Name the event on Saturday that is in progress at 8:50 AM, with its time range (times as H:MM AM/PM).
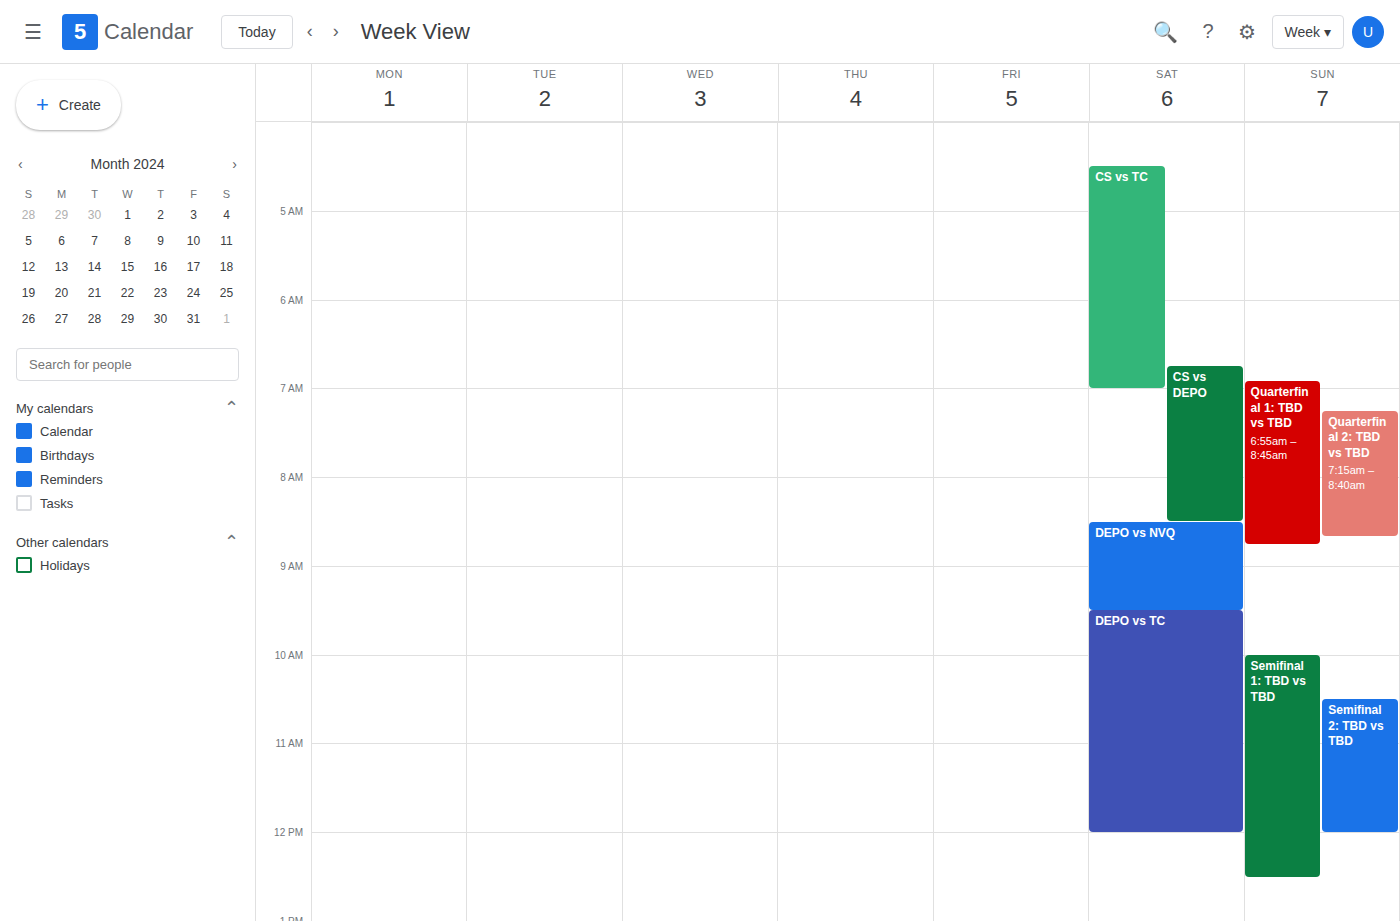
"DEPO vs NVQ", 8:30 AM to 9:30 AM